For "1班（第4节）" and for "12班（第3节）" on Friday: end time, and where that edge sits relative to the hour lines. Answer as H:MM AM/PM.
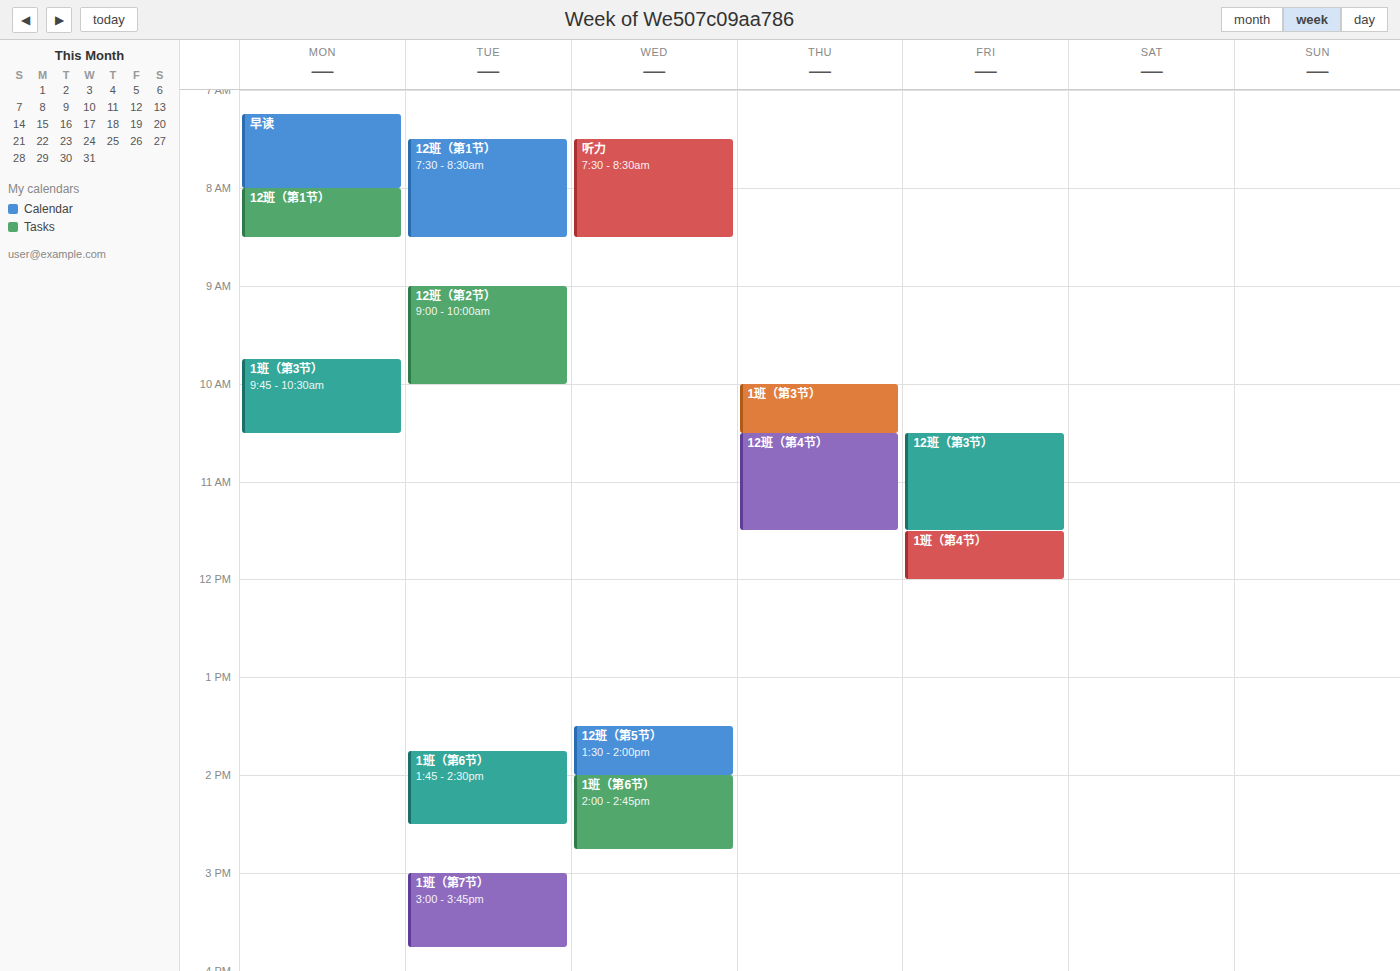
"1班（第4节）": 12:00 PM, exactly on the 12 PM line. "12班（第3节）": 11:30 AM, halfway between the 11 AM and 12 PM lines.